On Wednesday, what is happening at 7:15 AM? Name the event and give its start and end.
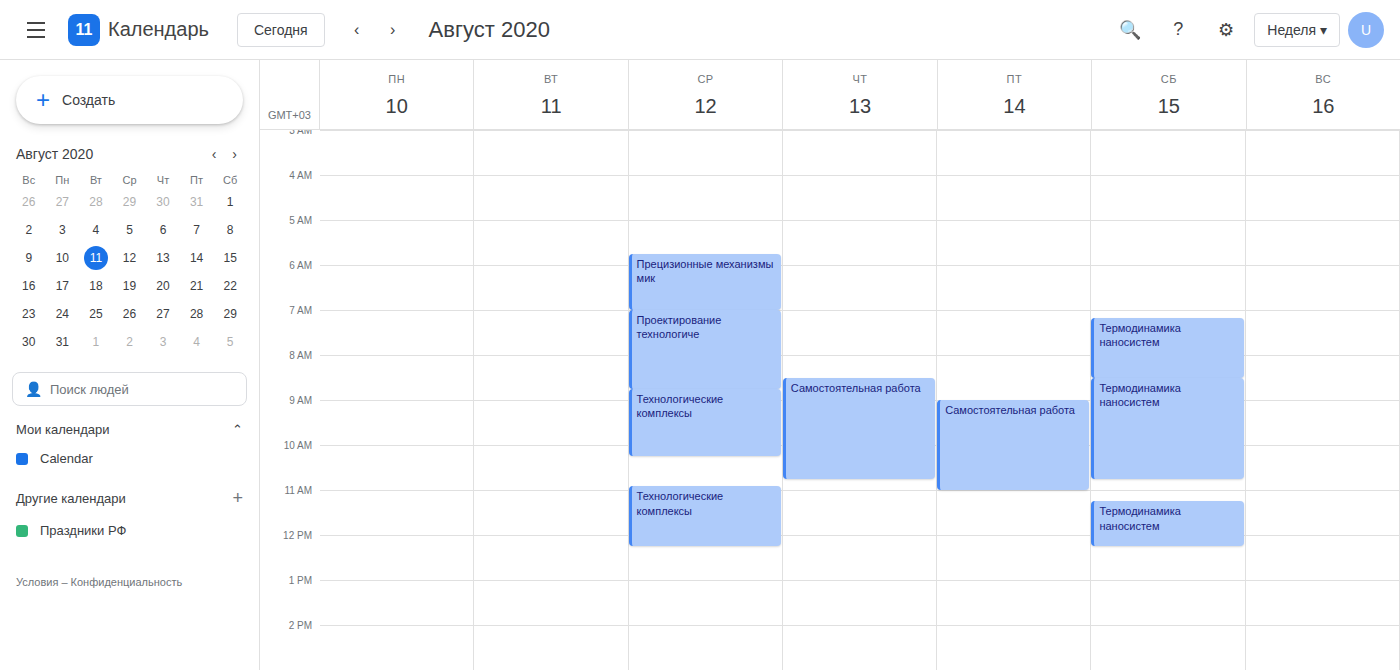
"Проектирование технологиче", 7:00 AM to 8:45 AM